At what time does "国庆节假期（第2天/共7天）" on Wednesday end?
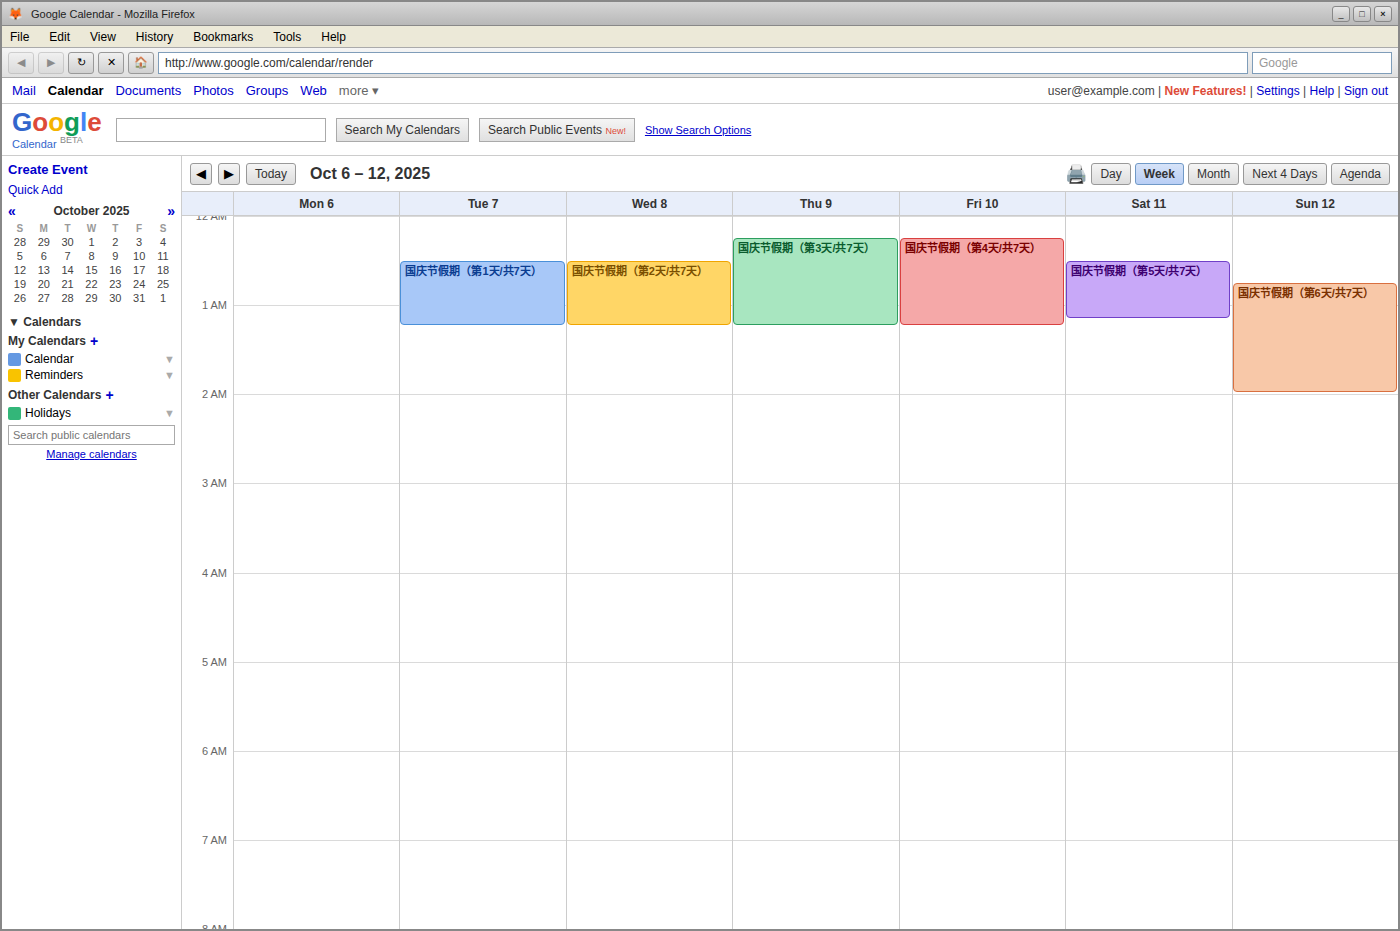
01:15